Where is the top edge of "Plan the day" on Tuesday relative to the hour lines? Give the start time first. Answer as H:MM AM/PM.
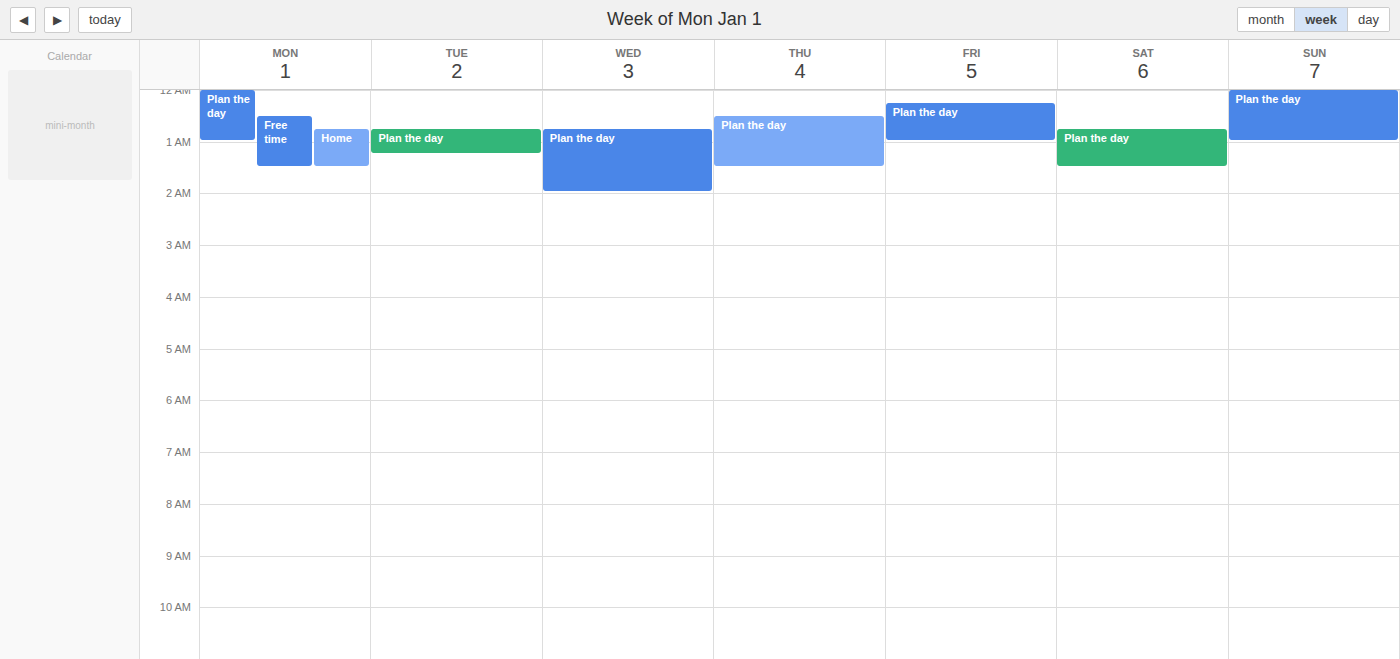
12:45 AM -- neither: three quarters of the way from the 12 AM line to the 1 AM line.